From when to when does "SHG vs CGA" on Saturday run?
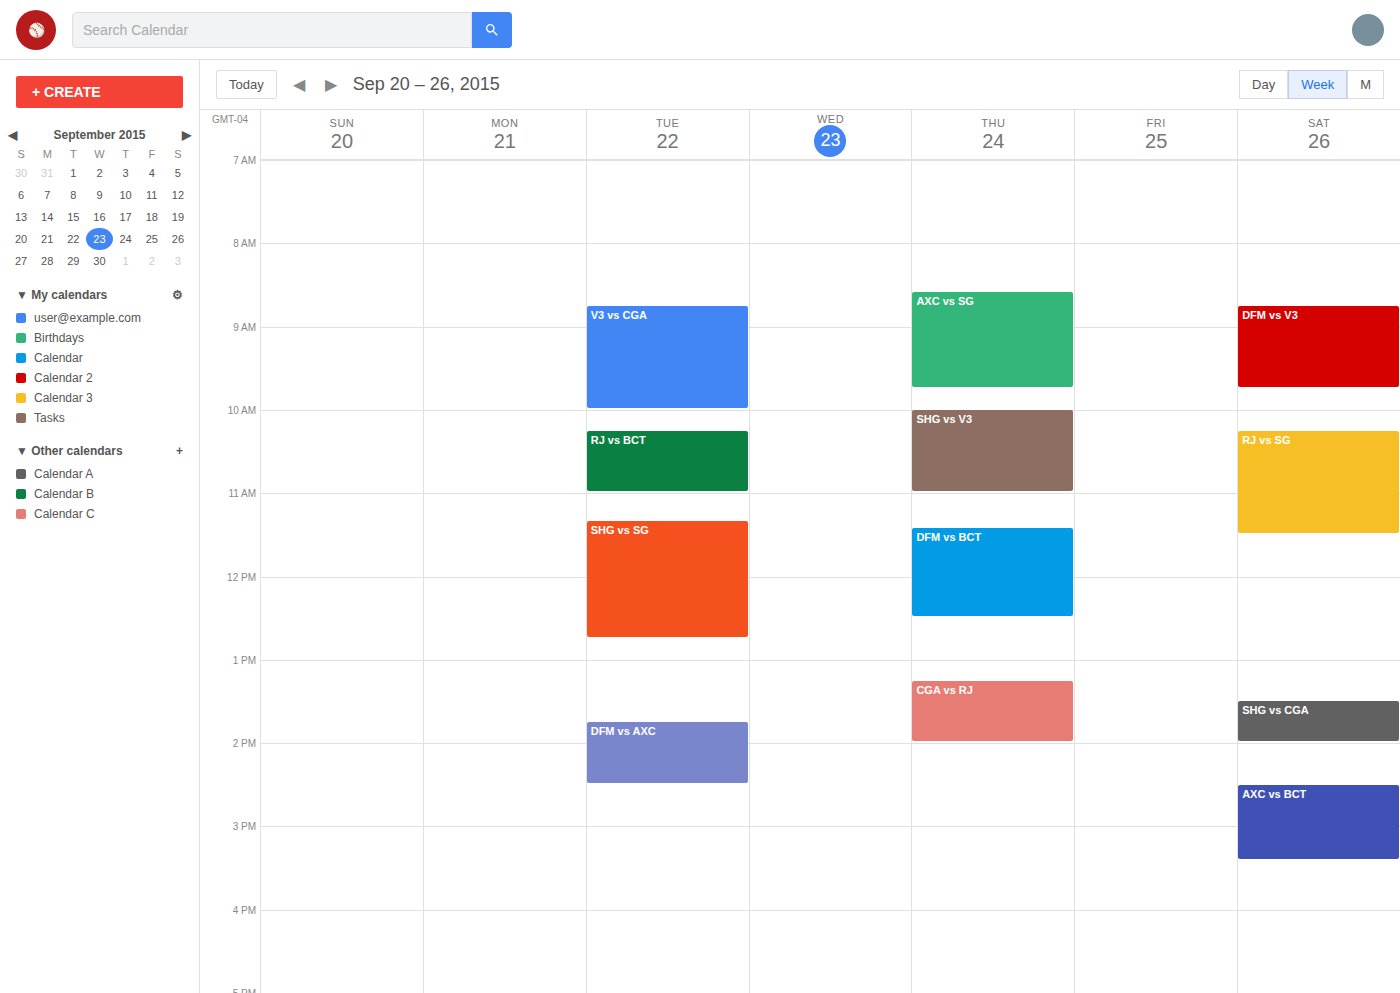
13:30 to 14:00